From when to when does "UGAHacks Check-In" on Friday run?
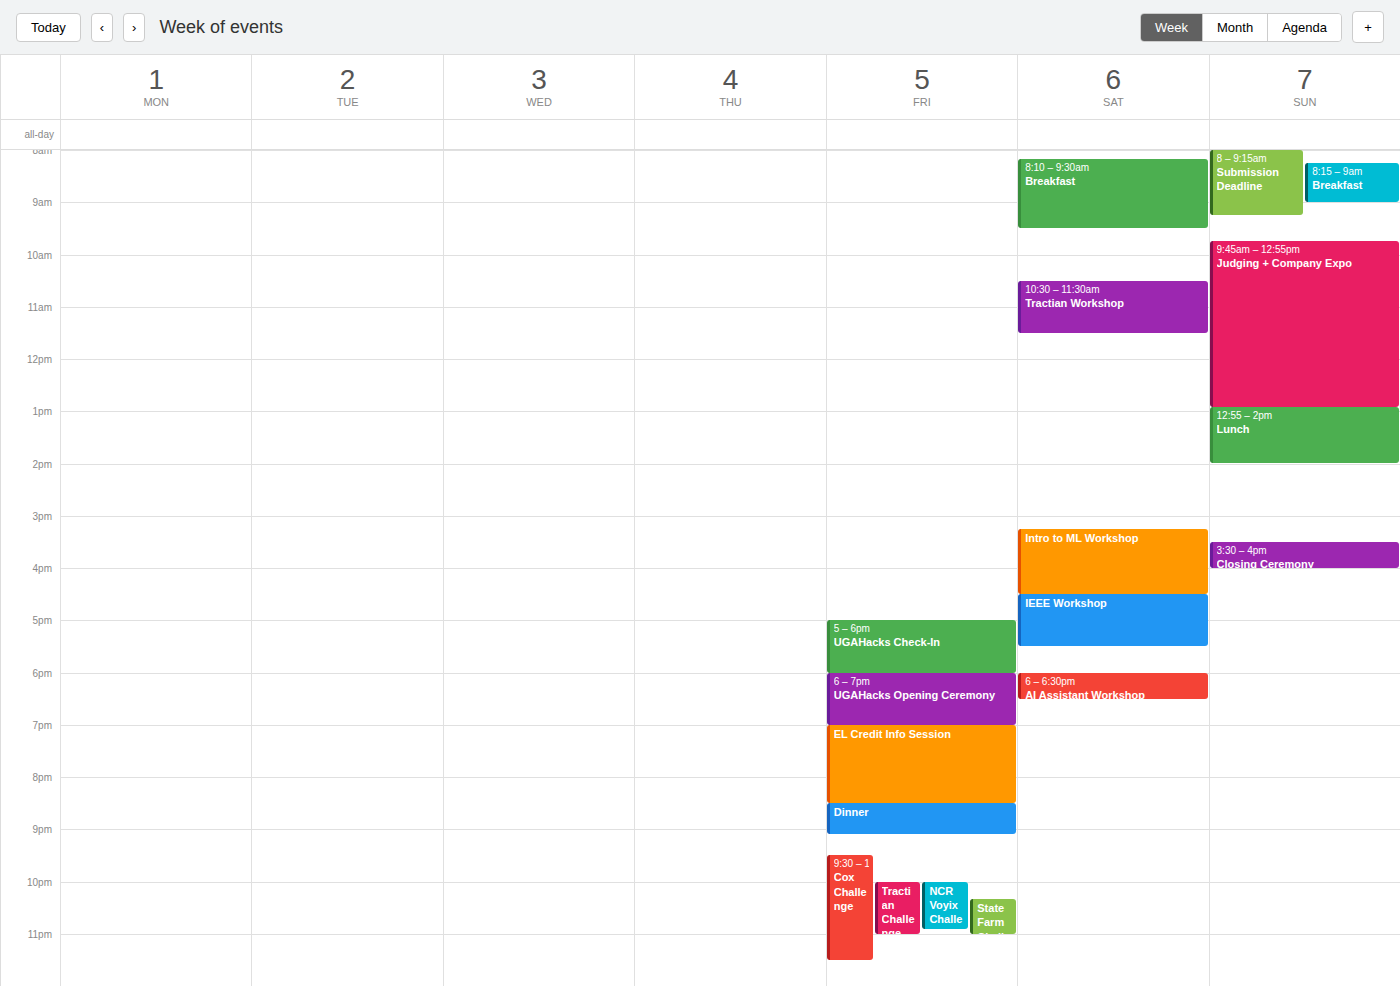
5:00 PM to 6:00 PM